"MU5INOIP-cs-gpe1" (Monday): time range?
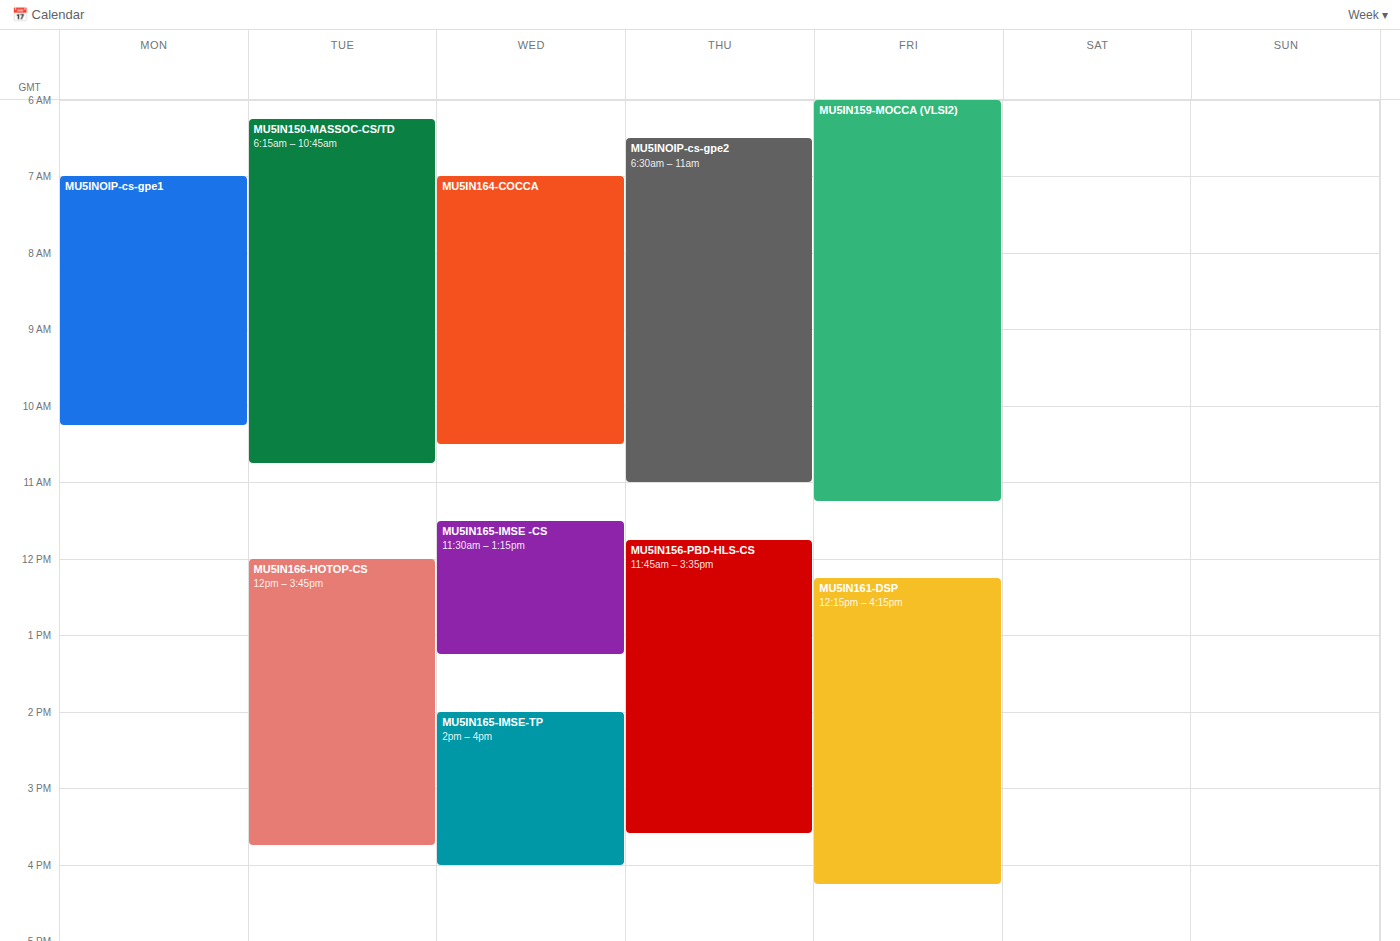
07:00 to 10:15